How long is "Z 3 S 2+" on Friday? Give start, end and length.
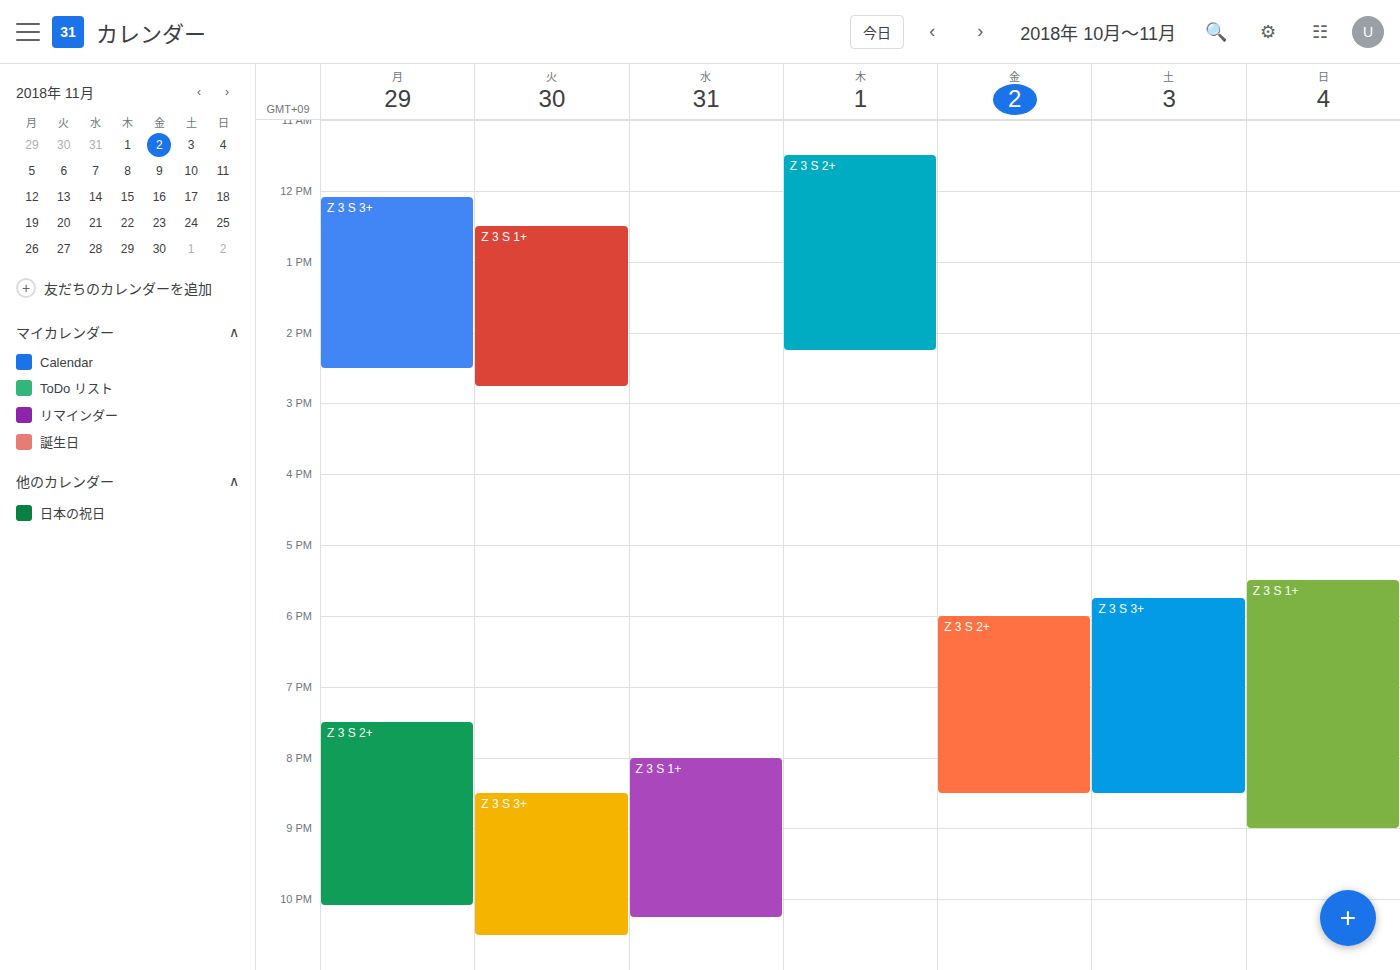
6:00 PM to 8:30 PM, 2 hours 30 minutes